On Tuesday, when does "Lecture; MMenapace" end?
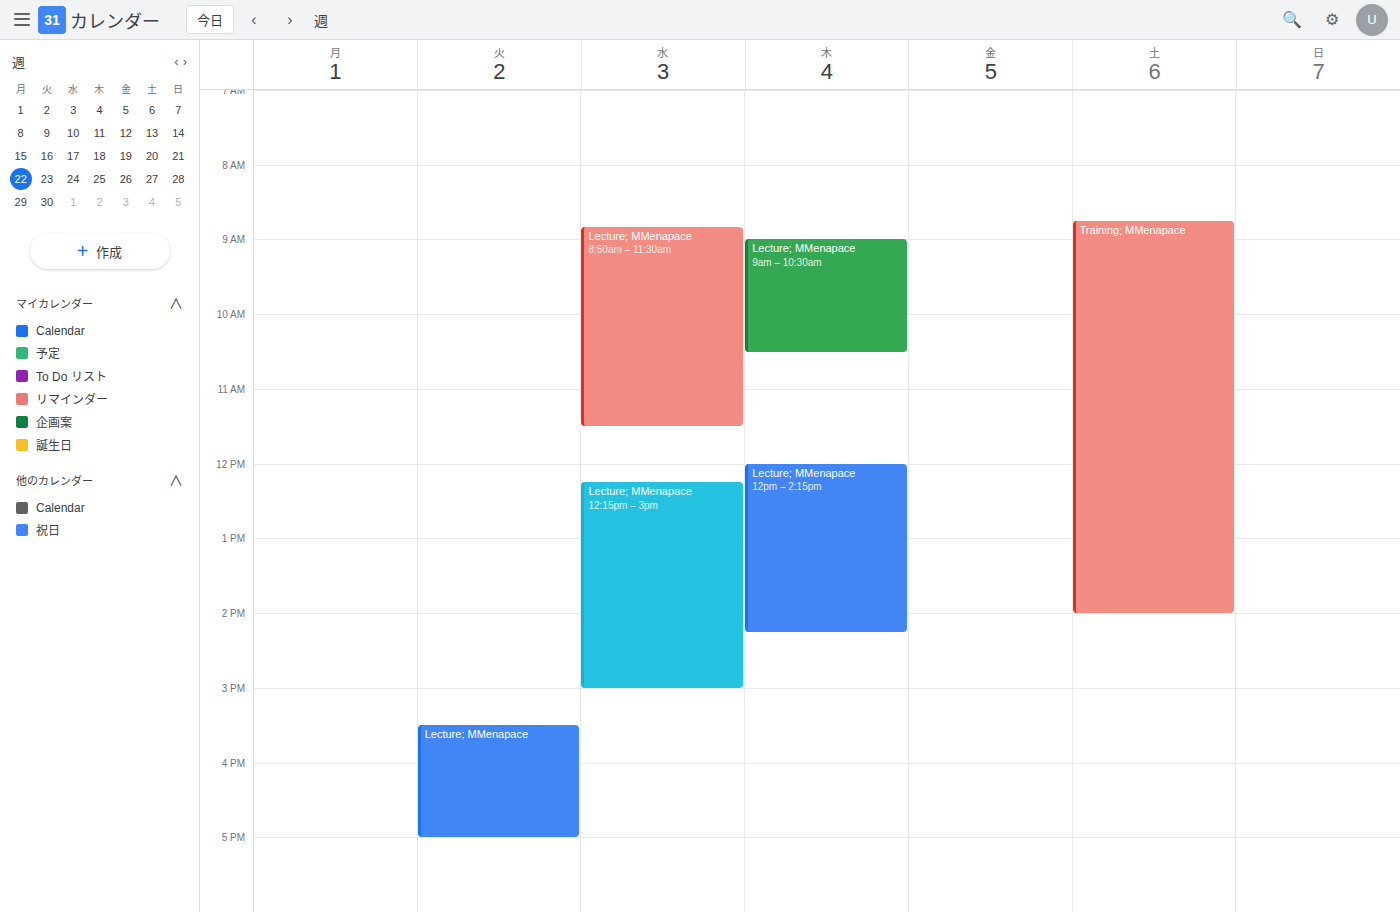
5:00 PM